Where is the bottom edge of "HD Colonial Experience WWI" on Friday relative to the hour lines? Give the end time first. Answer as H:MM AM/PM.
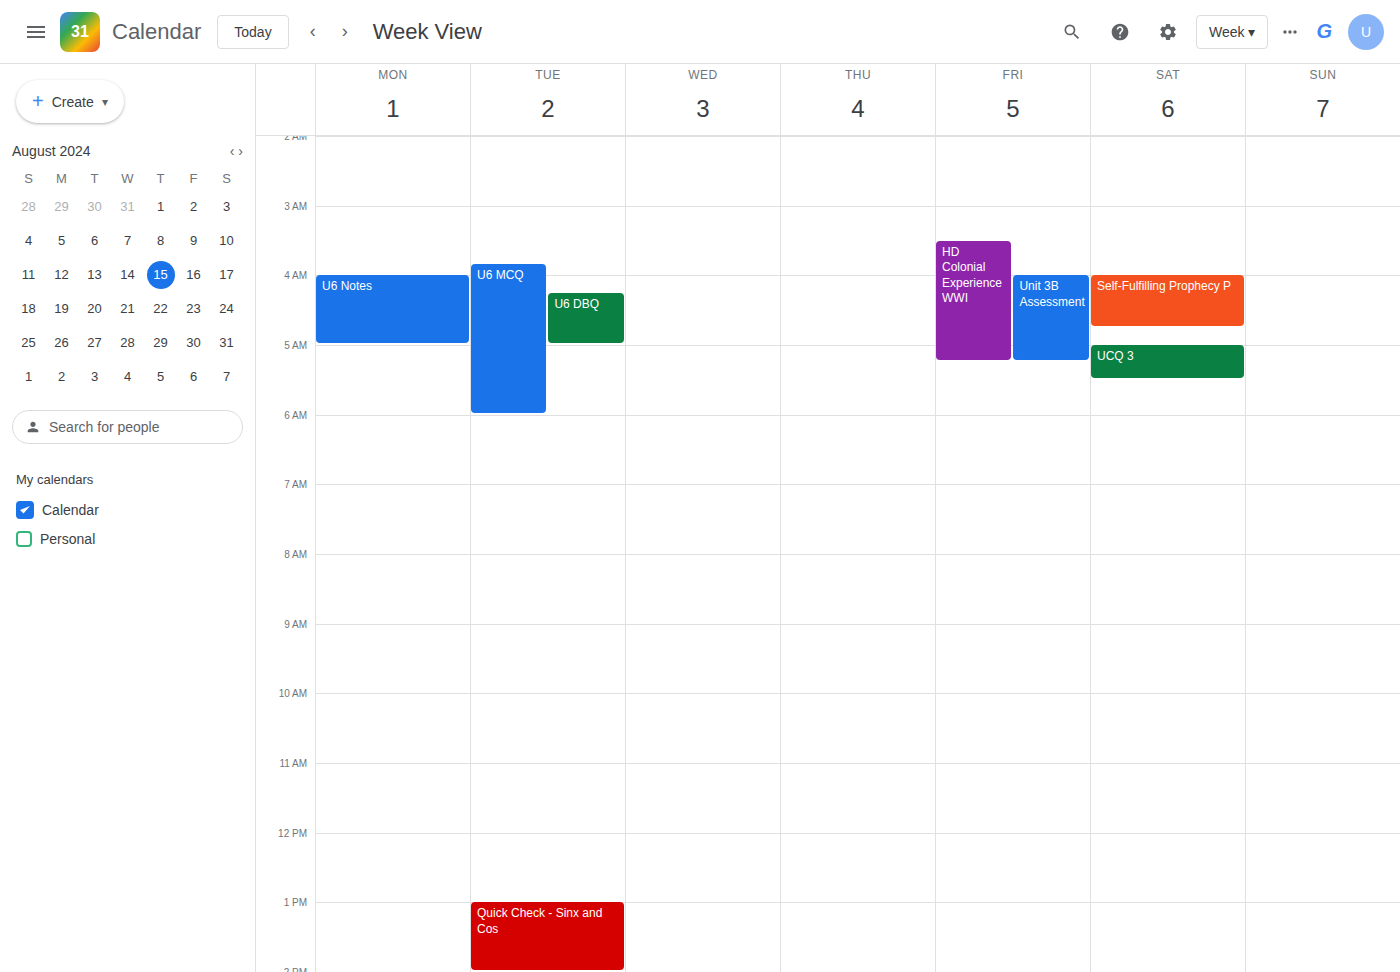
5:15 AM -- neither: a quarter of the way from the 5 AM line to the 6 AM line.